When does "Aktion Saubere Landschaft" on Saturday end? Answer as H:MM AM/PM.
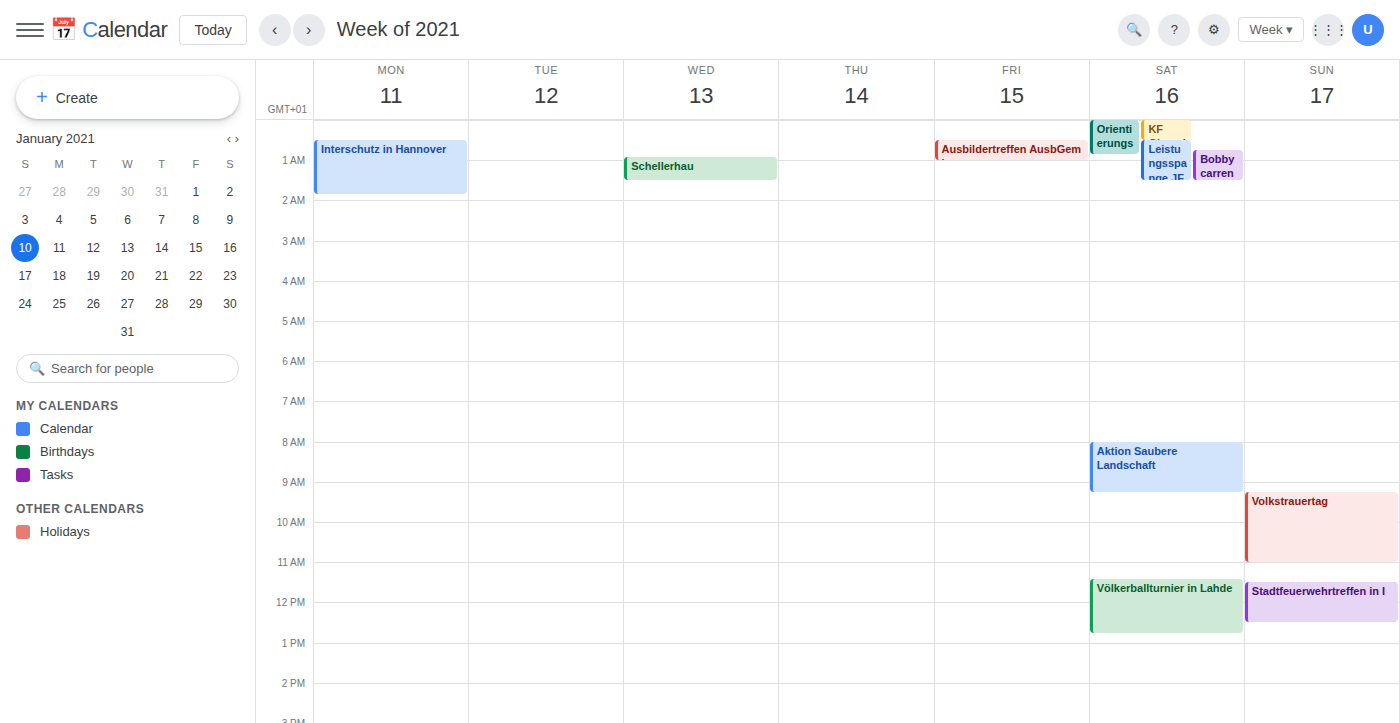
9:15 AM